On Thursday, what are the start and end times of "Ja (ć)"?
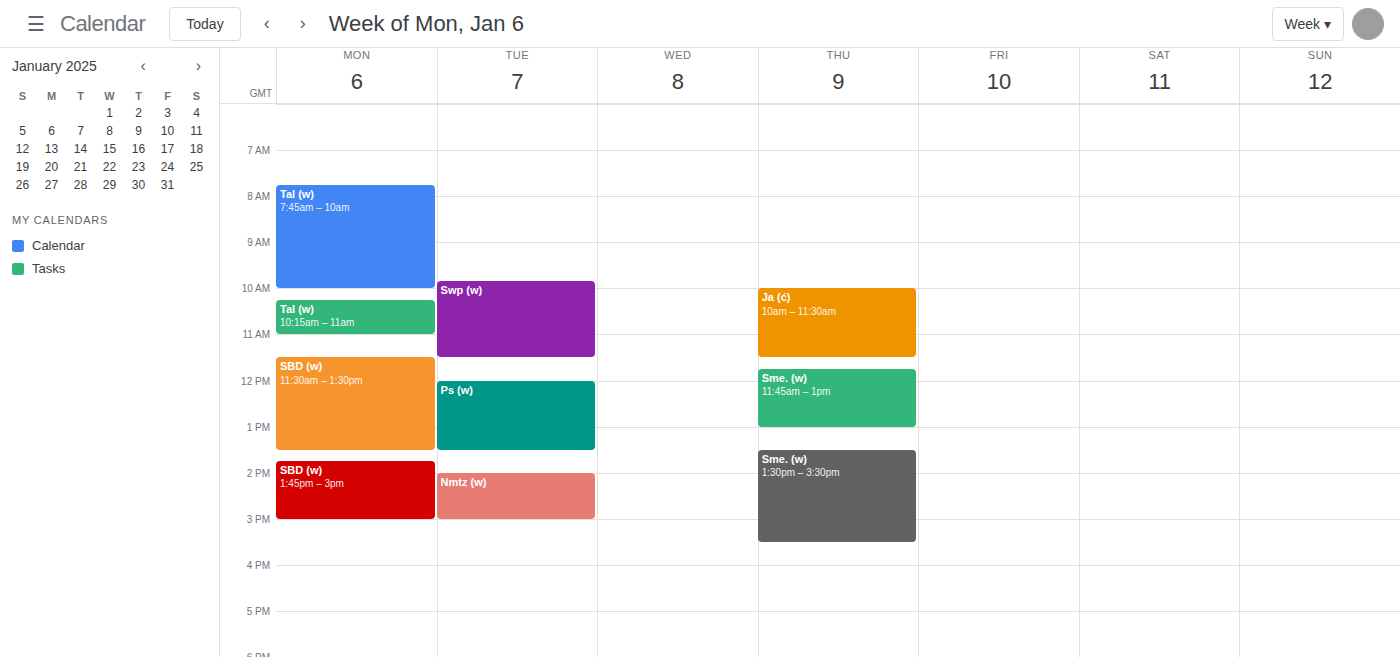
10:00 AM to 11:30 AM